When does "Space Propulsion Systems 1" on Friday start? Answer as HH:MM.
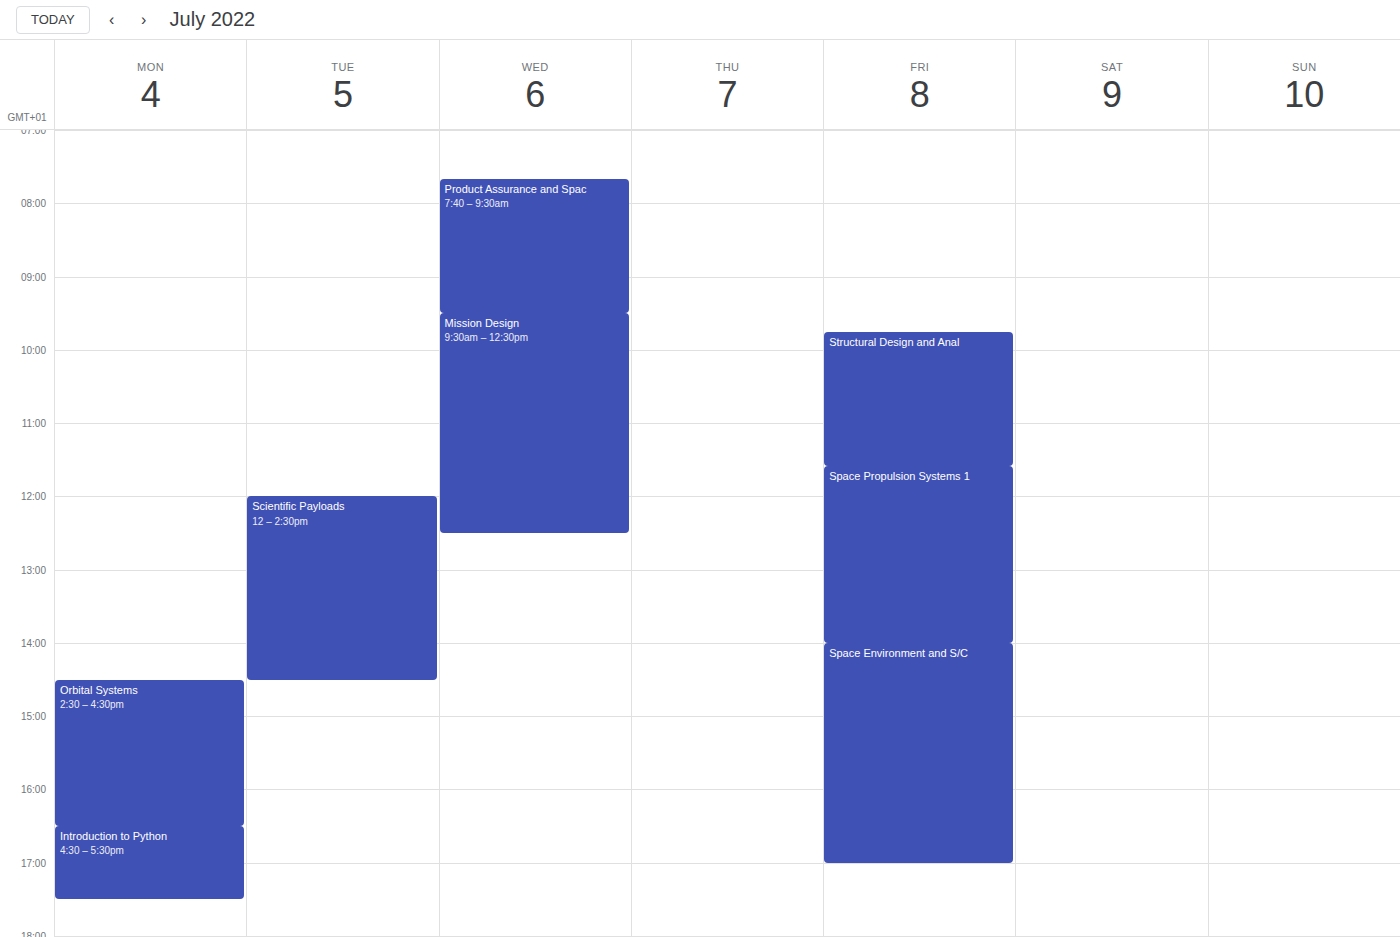
11:35